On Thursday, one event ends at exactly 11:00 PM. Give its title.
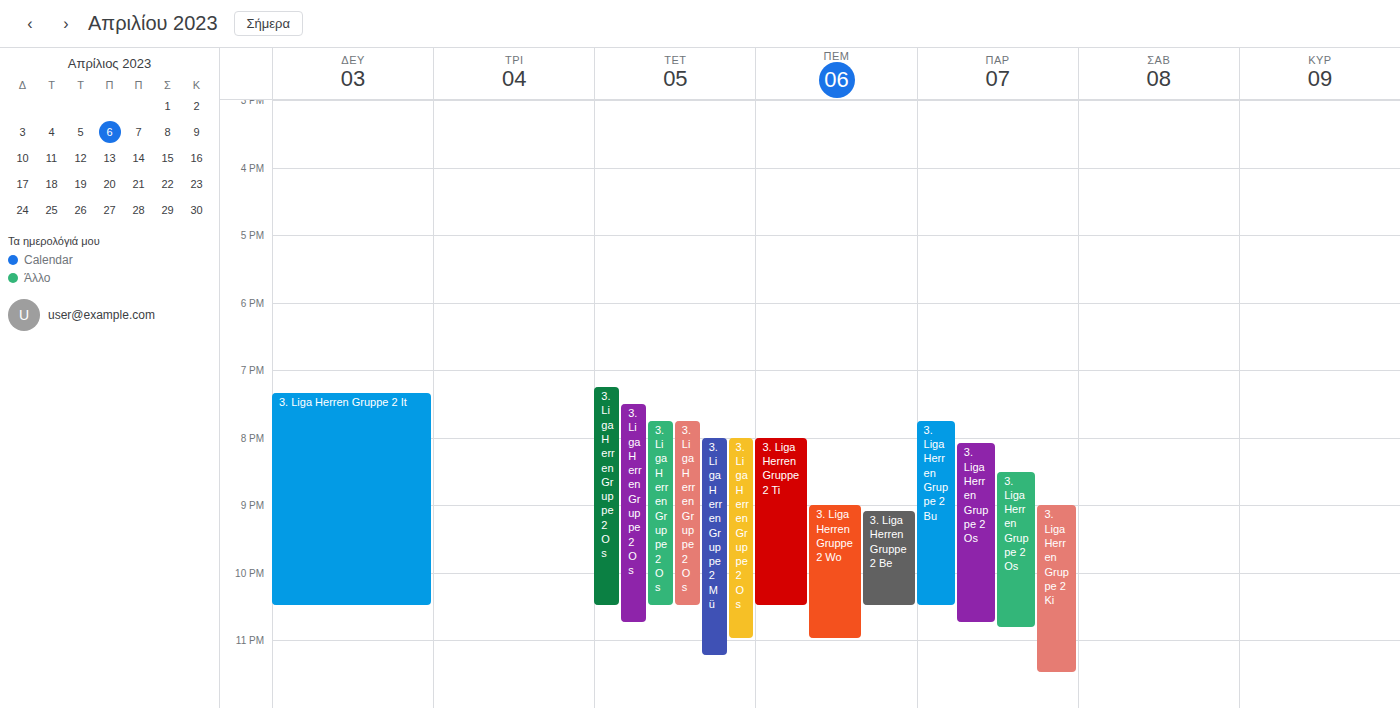
"3. Liga Herren Gruppe 2 Wo"